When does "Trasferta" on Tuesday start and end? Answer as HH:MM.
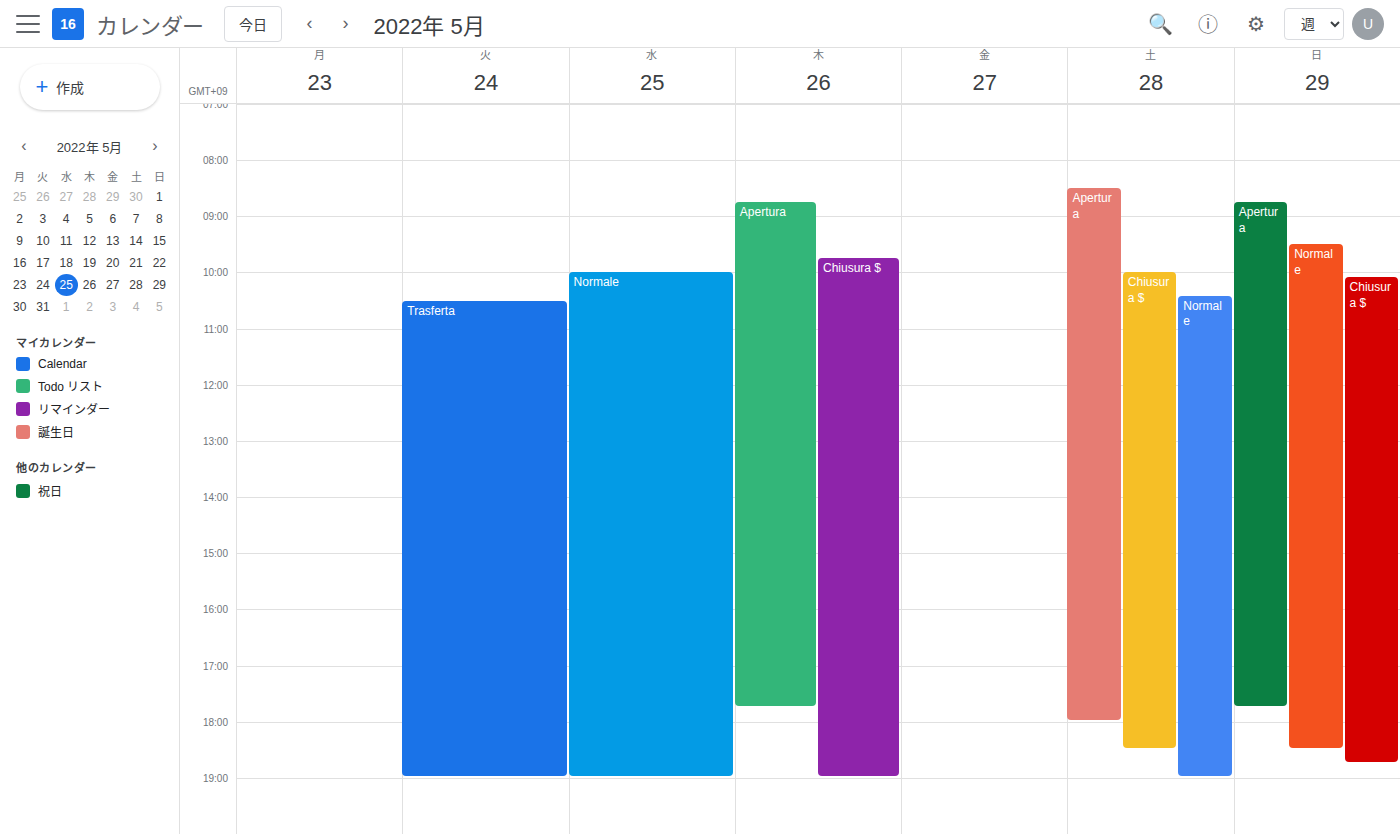
10:30 to 19:00